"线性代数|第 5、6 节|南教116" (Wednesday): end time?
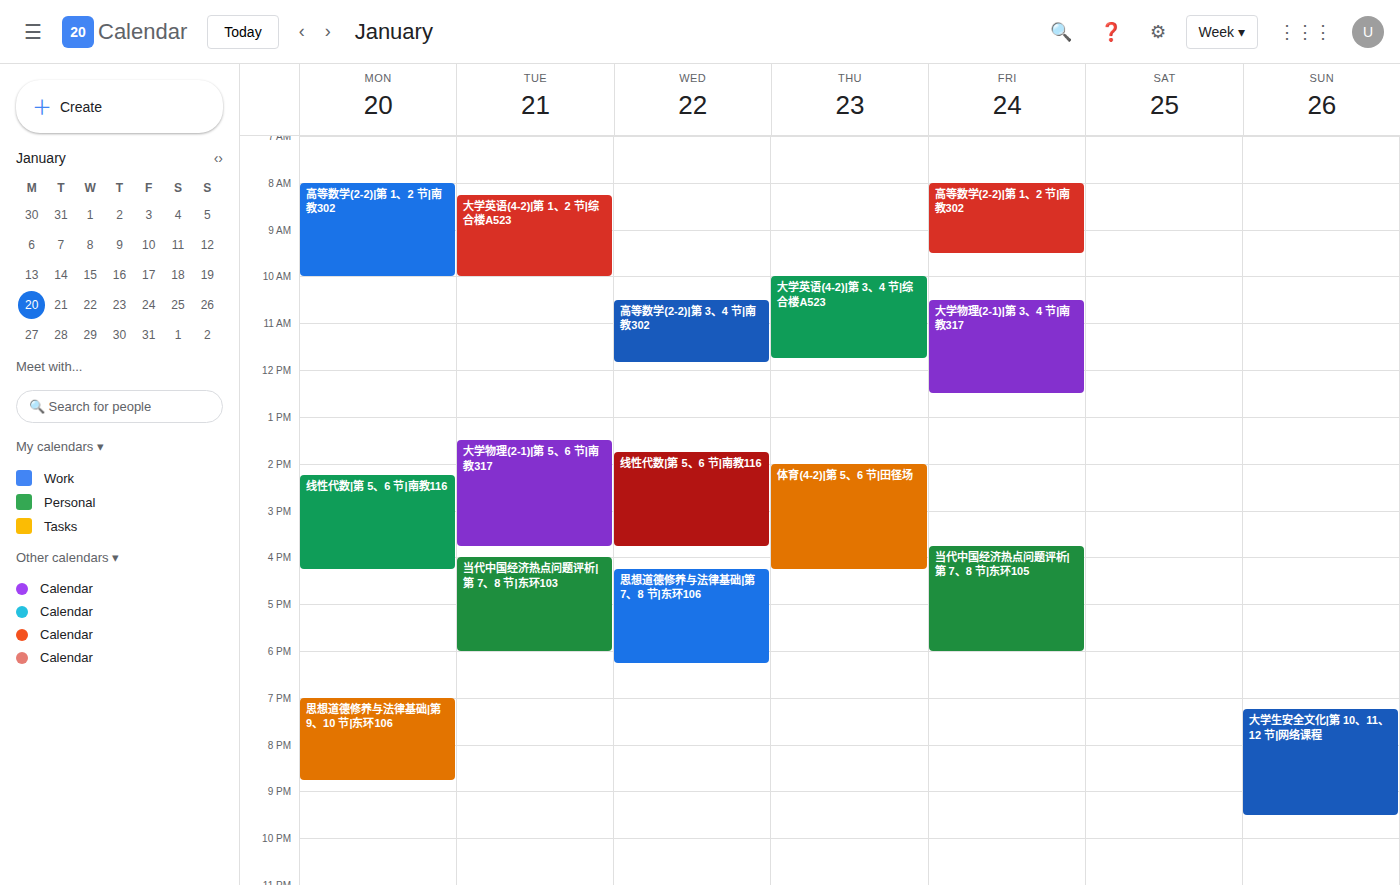
3:45 PM